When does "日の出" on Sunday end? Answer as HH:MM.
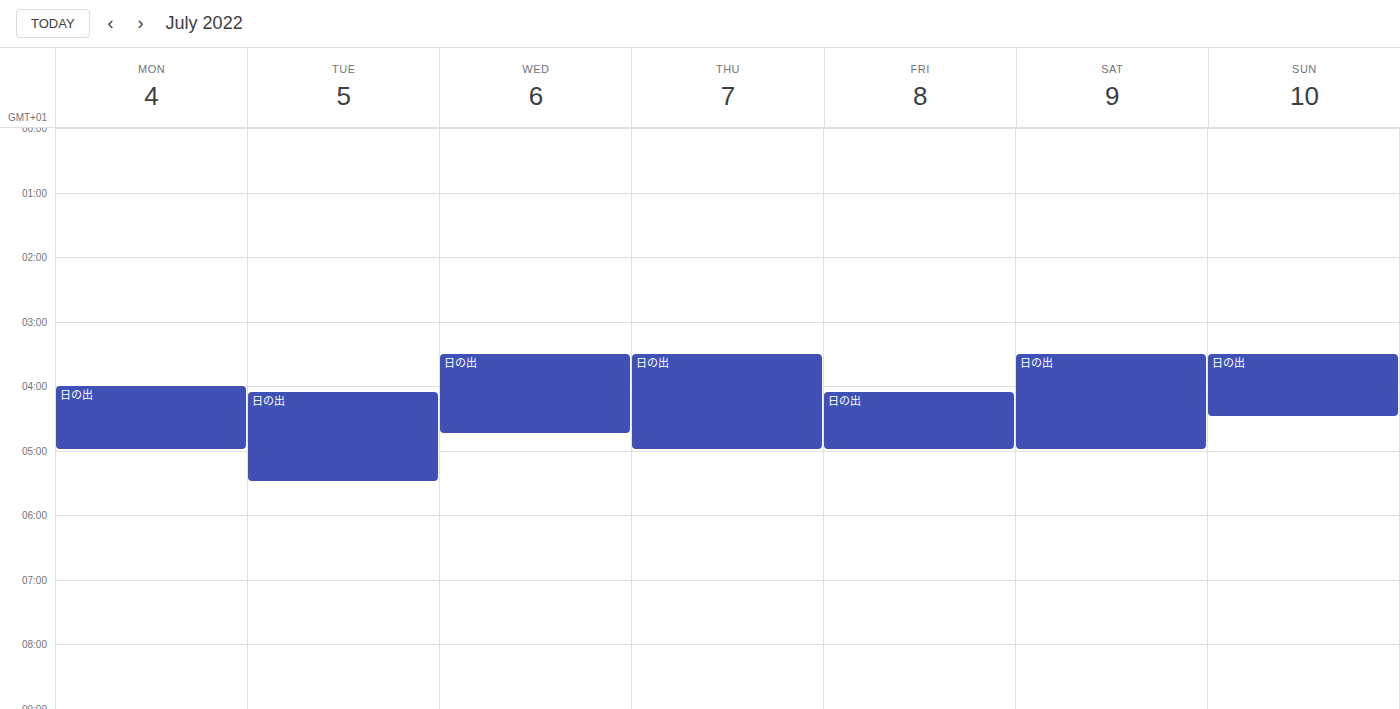
04:30